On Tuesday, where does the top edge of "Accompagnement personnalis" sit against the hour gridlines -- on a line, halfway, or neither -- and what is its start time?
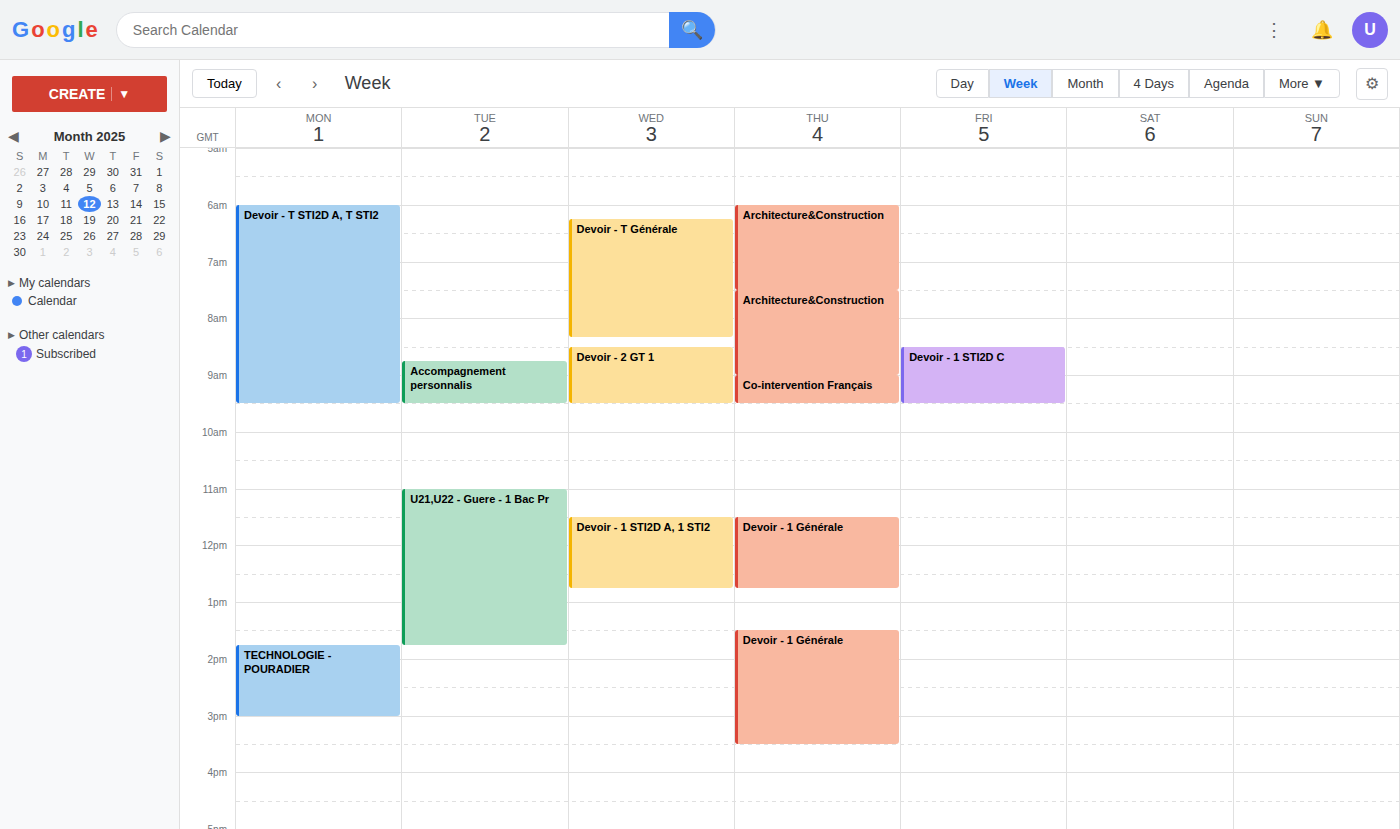
8:45 AM -- neither: three quarters of the way from the 8 AM line to the 9 AM line.